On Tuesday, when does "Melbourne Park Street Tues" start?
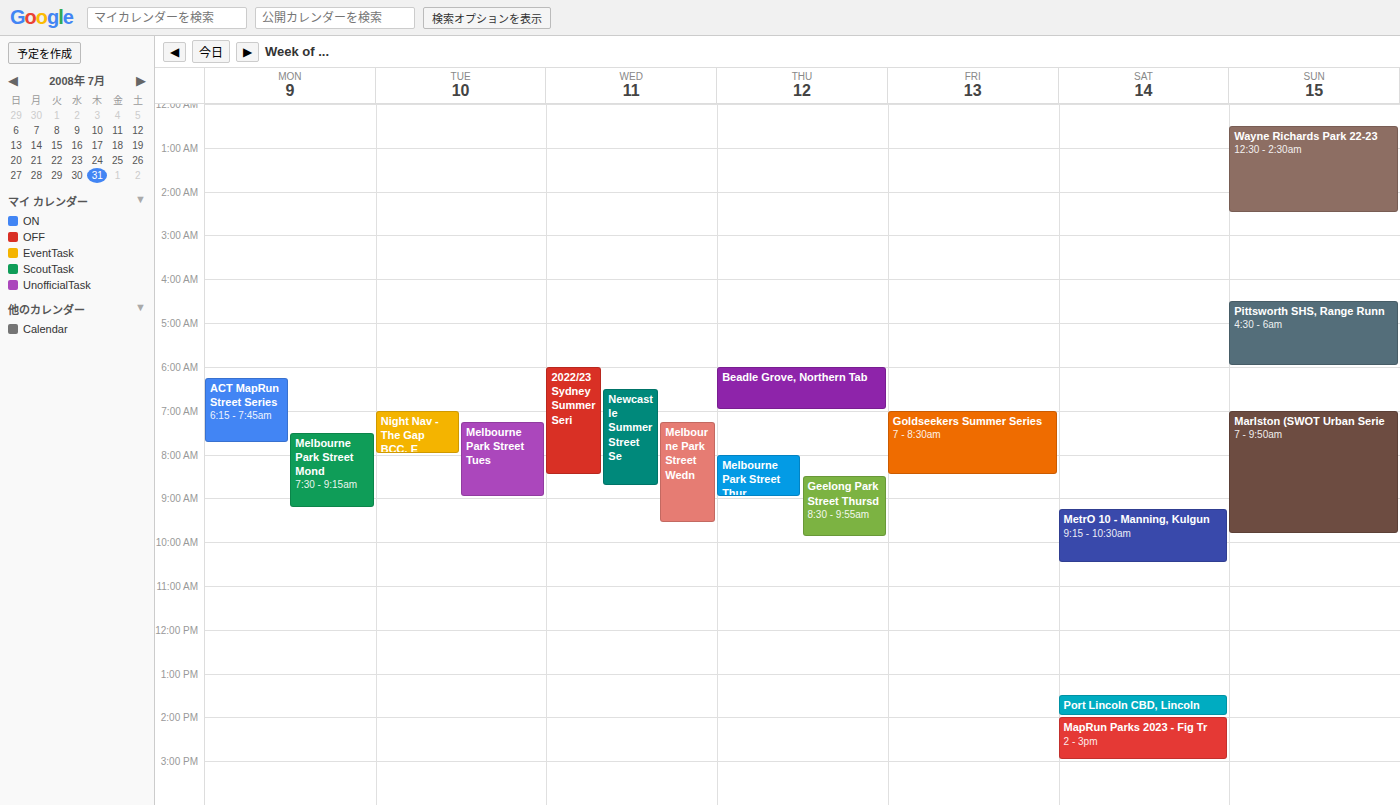
7:15 AM